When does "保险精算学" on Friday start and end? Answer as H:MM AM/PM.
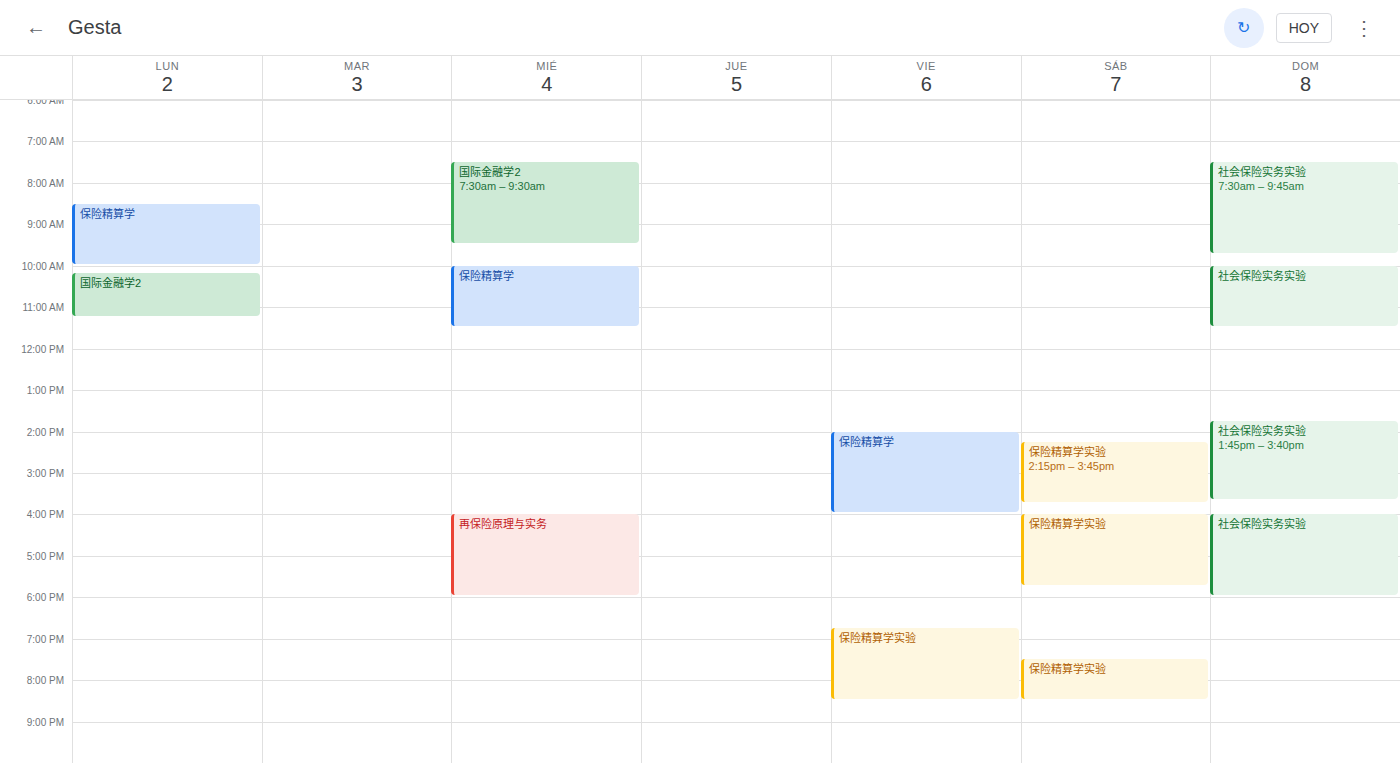
2:00 PM to 4:00 PM